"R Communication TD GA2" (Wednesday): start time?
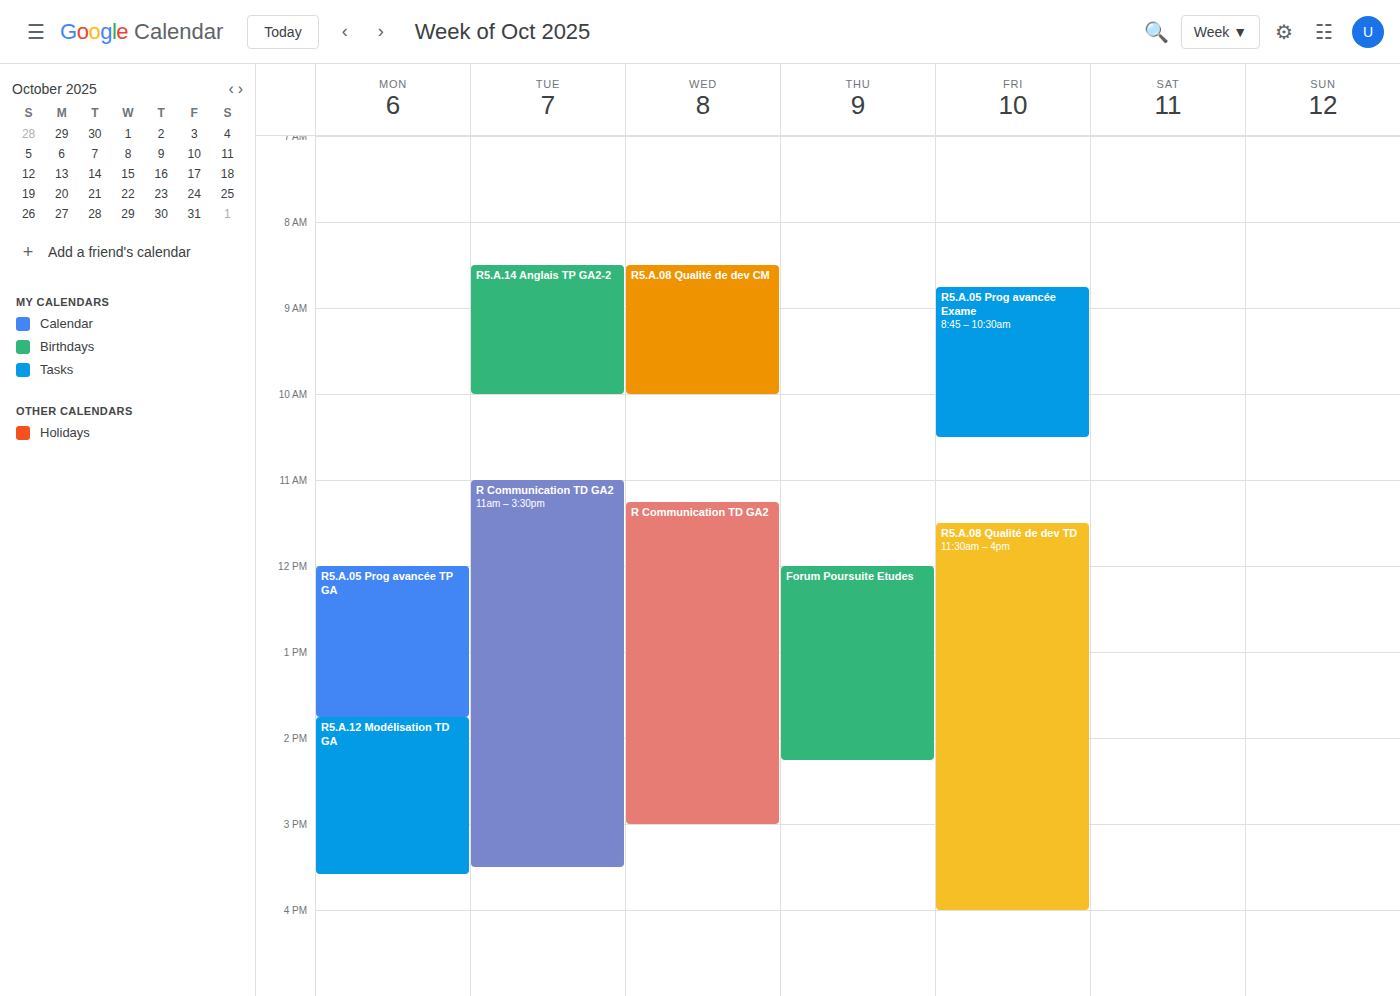
11:15 AM